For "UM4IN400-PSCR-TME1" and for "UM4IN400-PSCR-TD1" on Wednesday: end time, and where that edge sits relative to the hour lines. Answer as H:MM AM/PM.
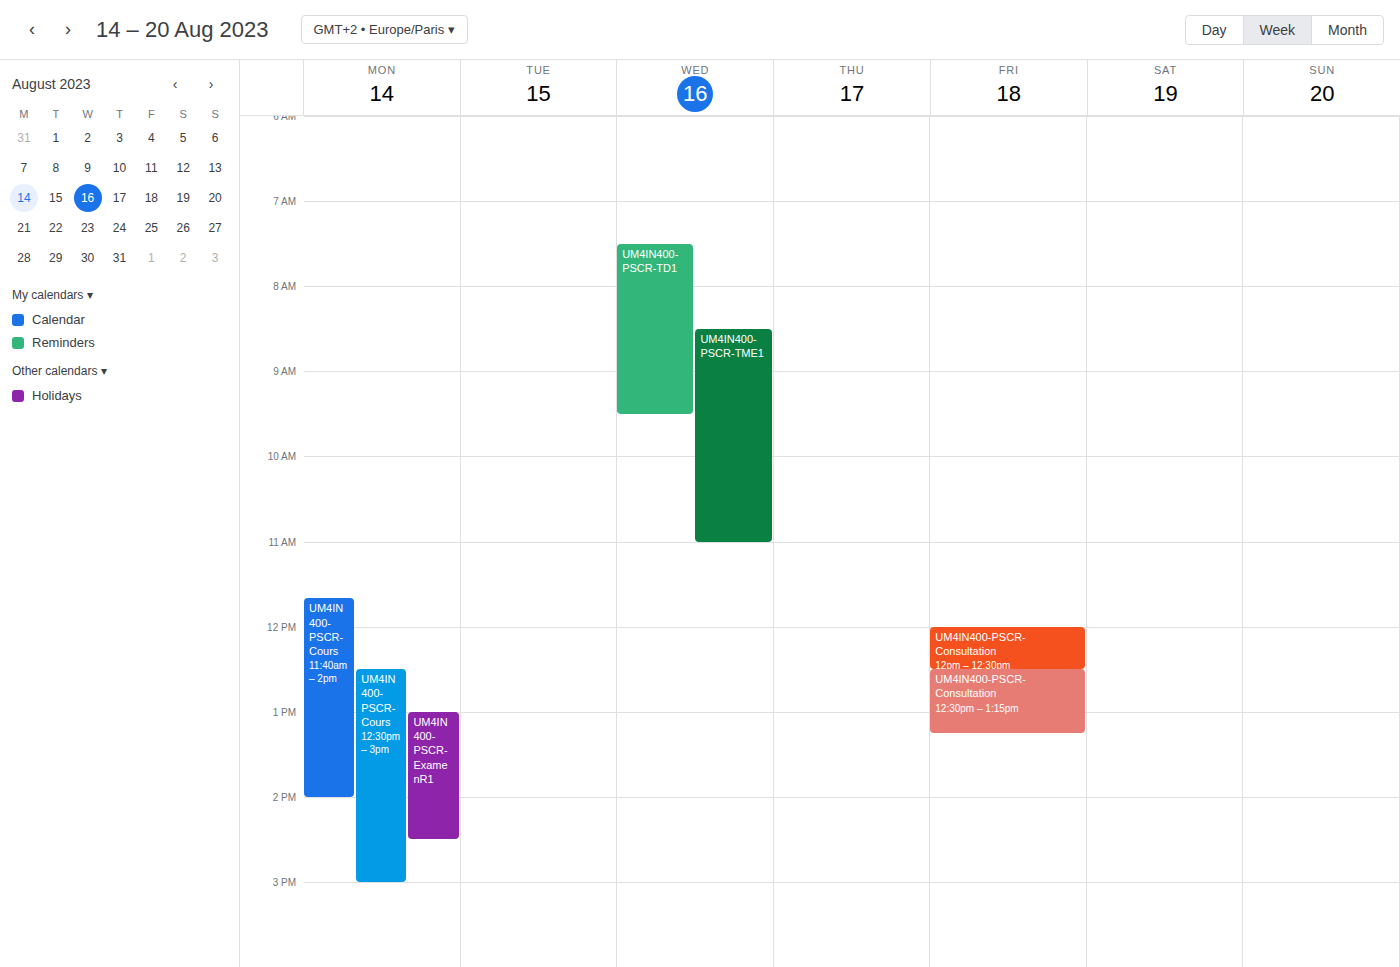
"UM4IN400-PSCR-TME1": 11:00 AM, exactly on the 11 AM line. "UM4IN400-PSCR-TD1": 9:30 AM, halfway between the 9 AM and 10 AM lines.